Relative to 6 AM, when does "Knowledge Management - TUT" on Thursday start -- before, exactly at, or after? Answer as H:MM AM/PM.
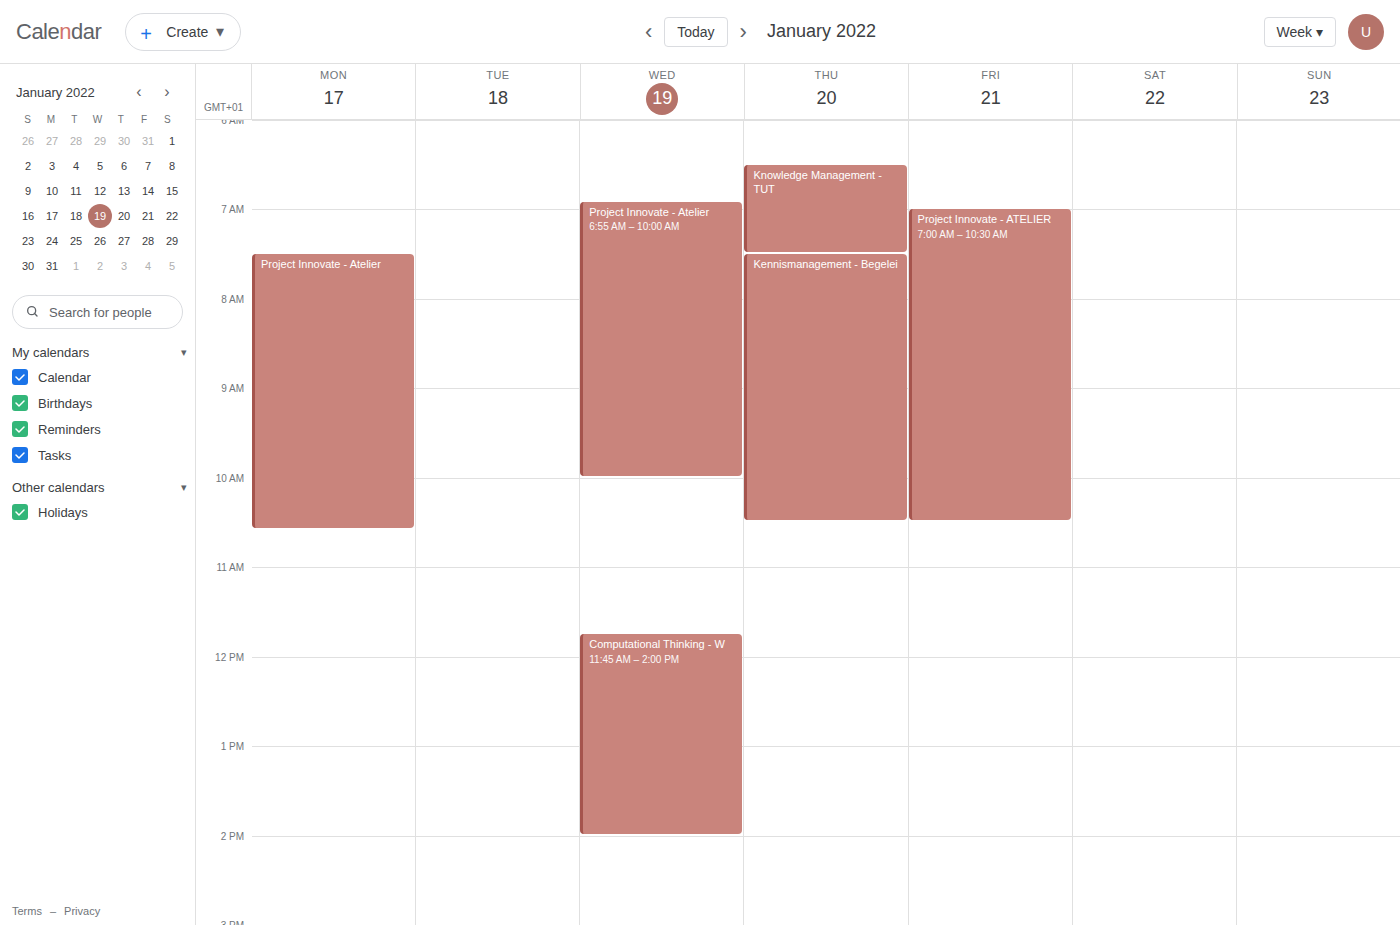
6:30 AM -- after 6 AM, 30 minutes below the 6 AM line.